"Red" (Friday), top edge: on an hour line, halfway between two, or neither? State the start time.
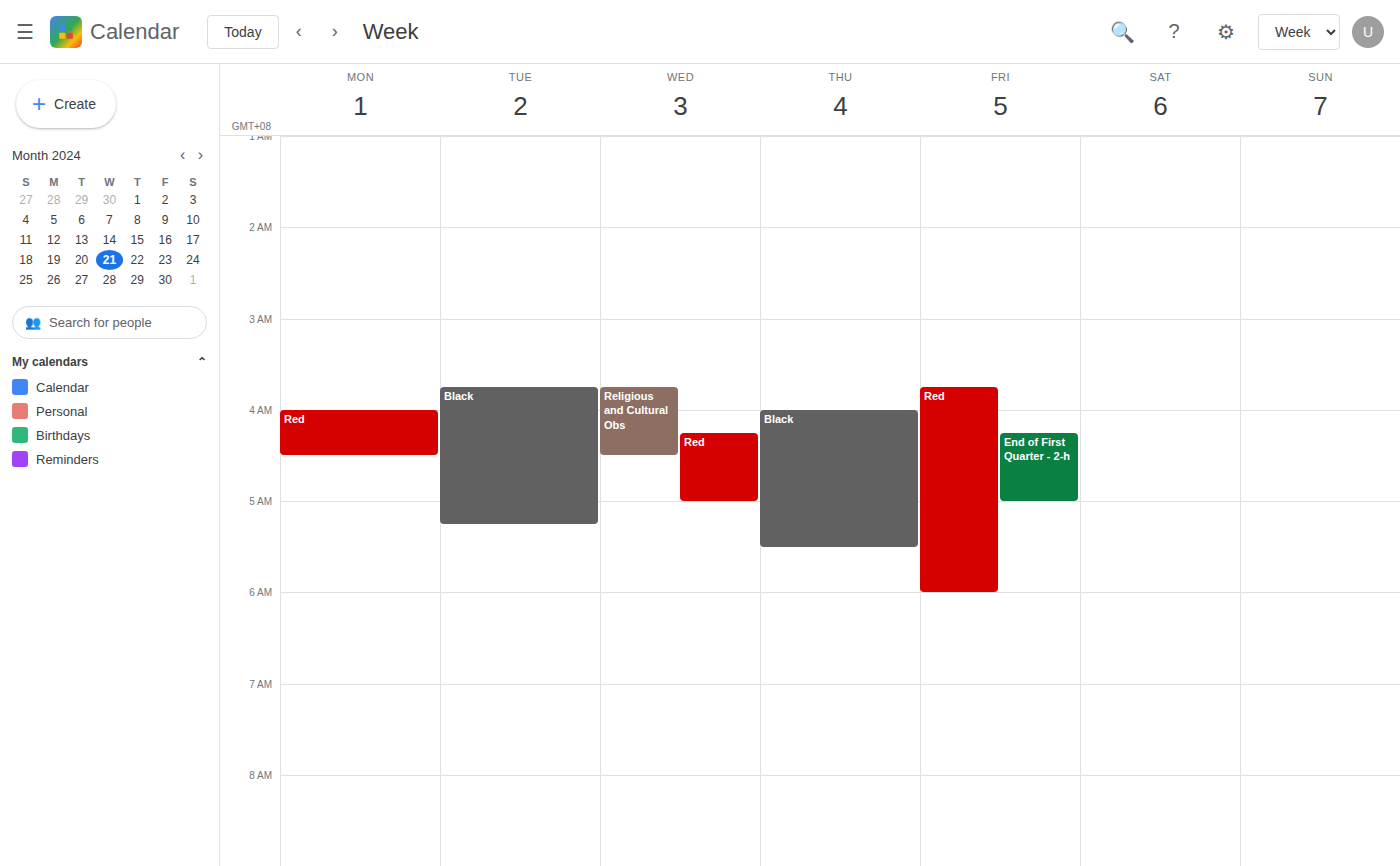
3:45 AM -- neither: three quarters of the way from the 3 AM line to the 4 AM line.